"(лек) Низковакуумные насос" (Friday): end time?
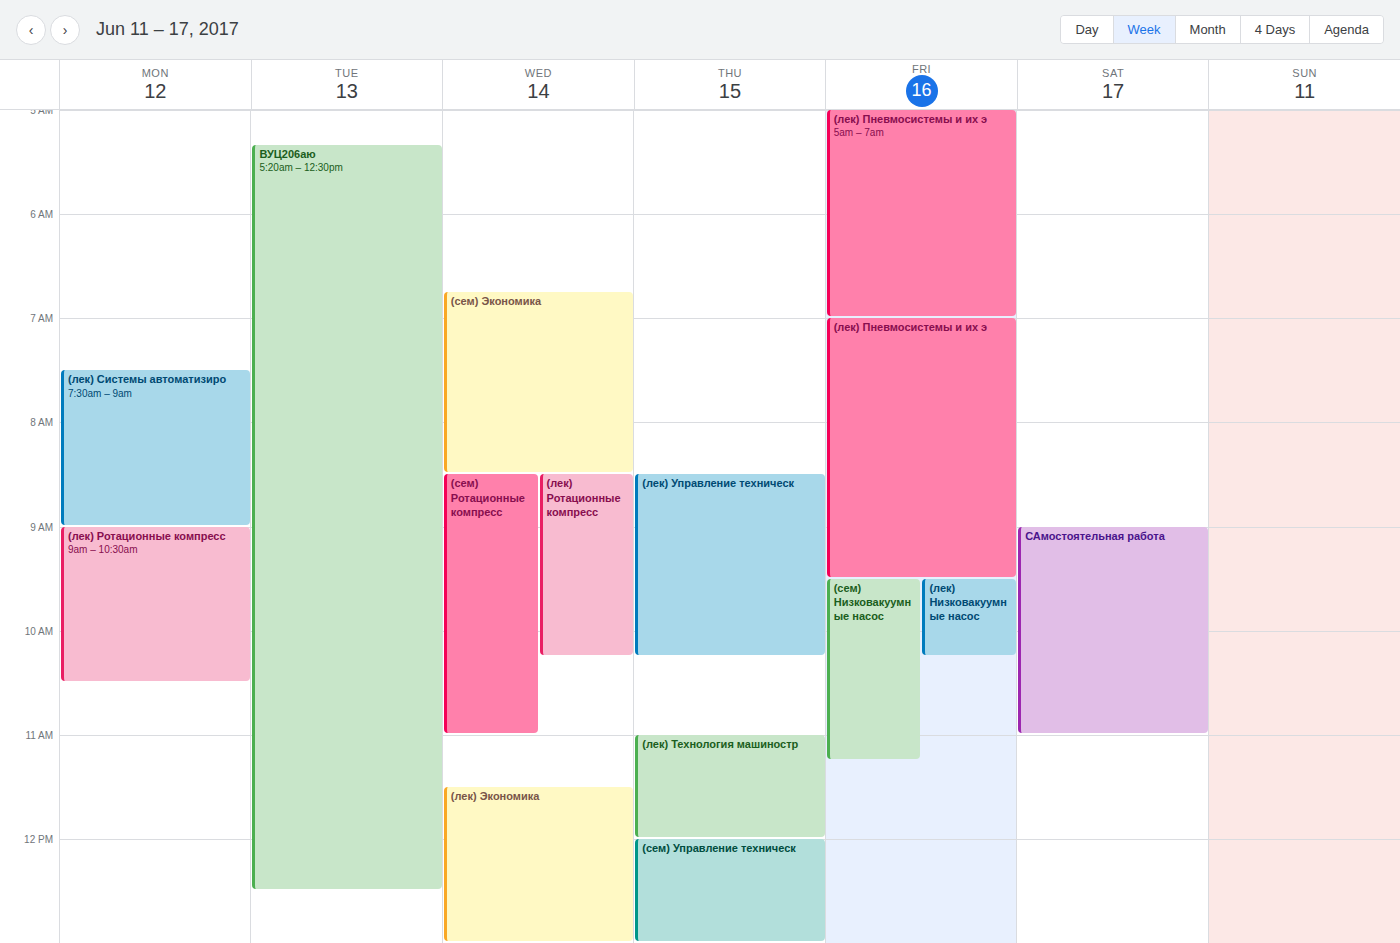
10:15 AM